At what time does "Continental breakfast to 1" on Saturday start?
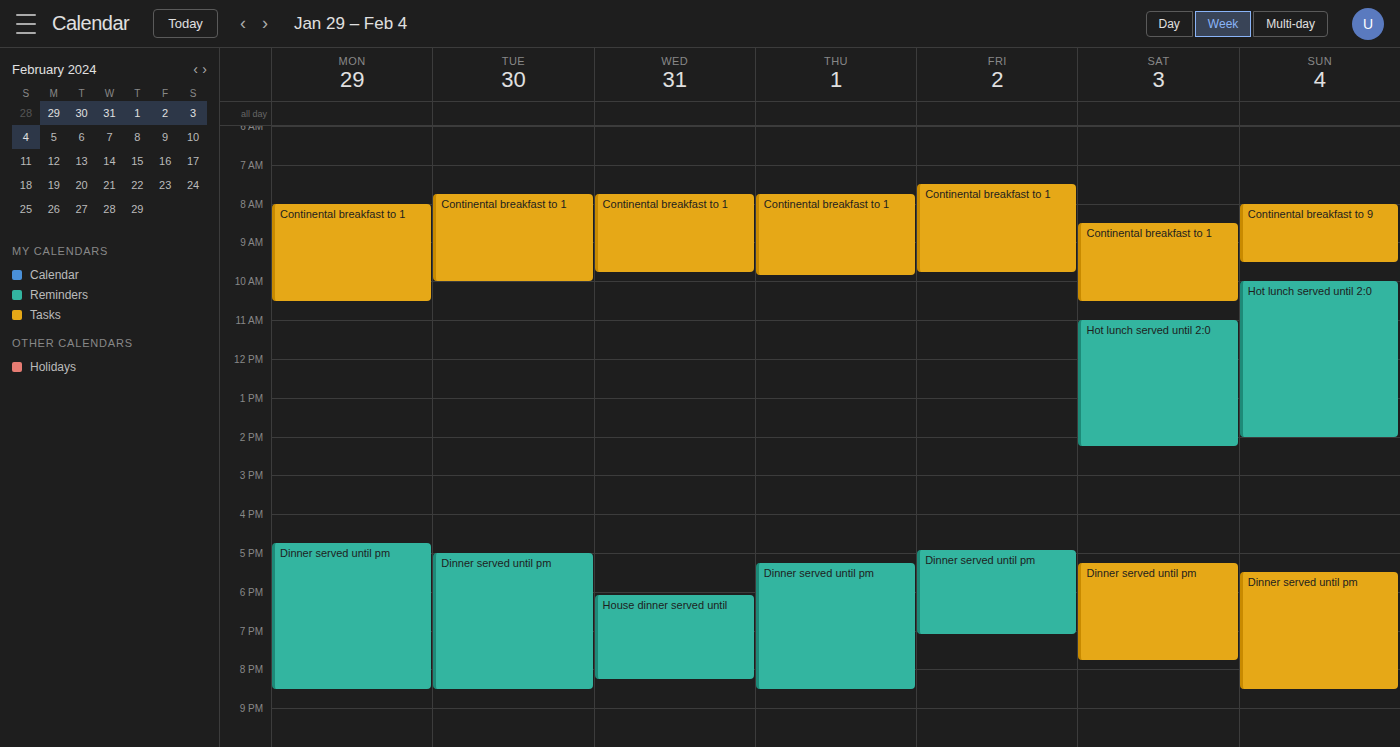
8:30 AM